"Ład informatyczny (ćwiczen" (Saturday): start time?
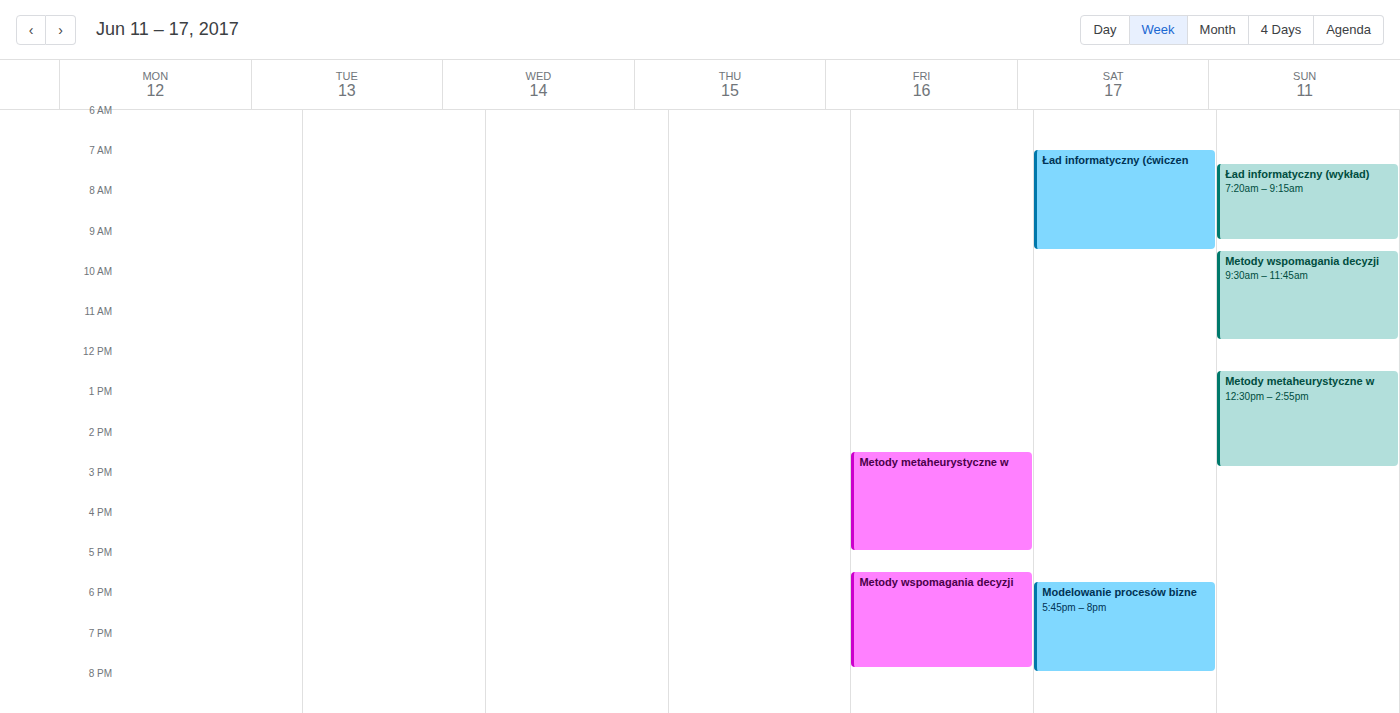
7:00 AM